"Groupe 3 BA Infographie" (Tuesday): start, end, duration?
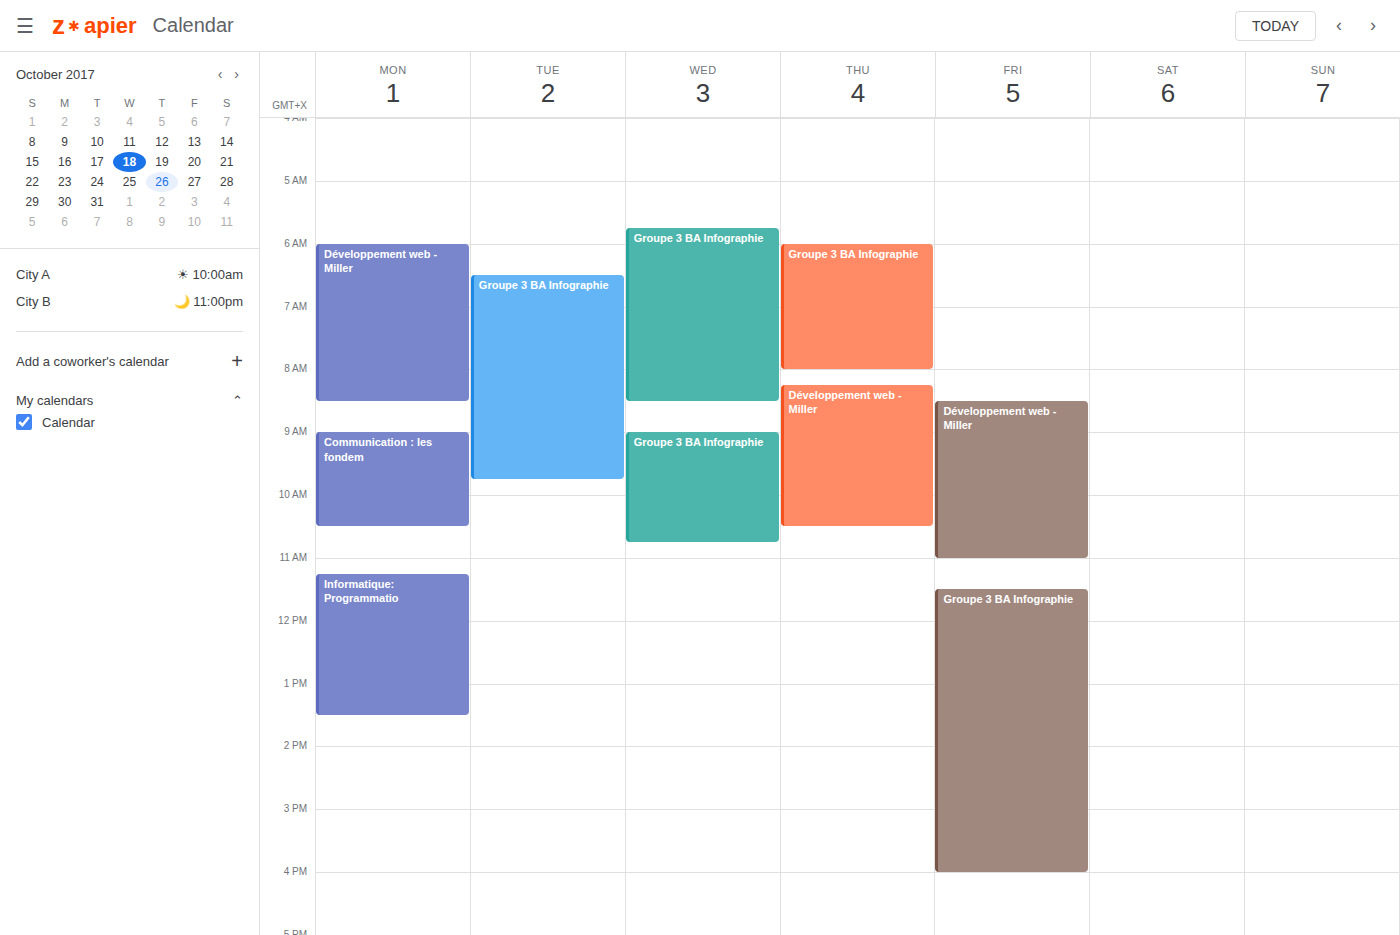
6:30 AM to 9:45 AM, 3 hours 15 minutes